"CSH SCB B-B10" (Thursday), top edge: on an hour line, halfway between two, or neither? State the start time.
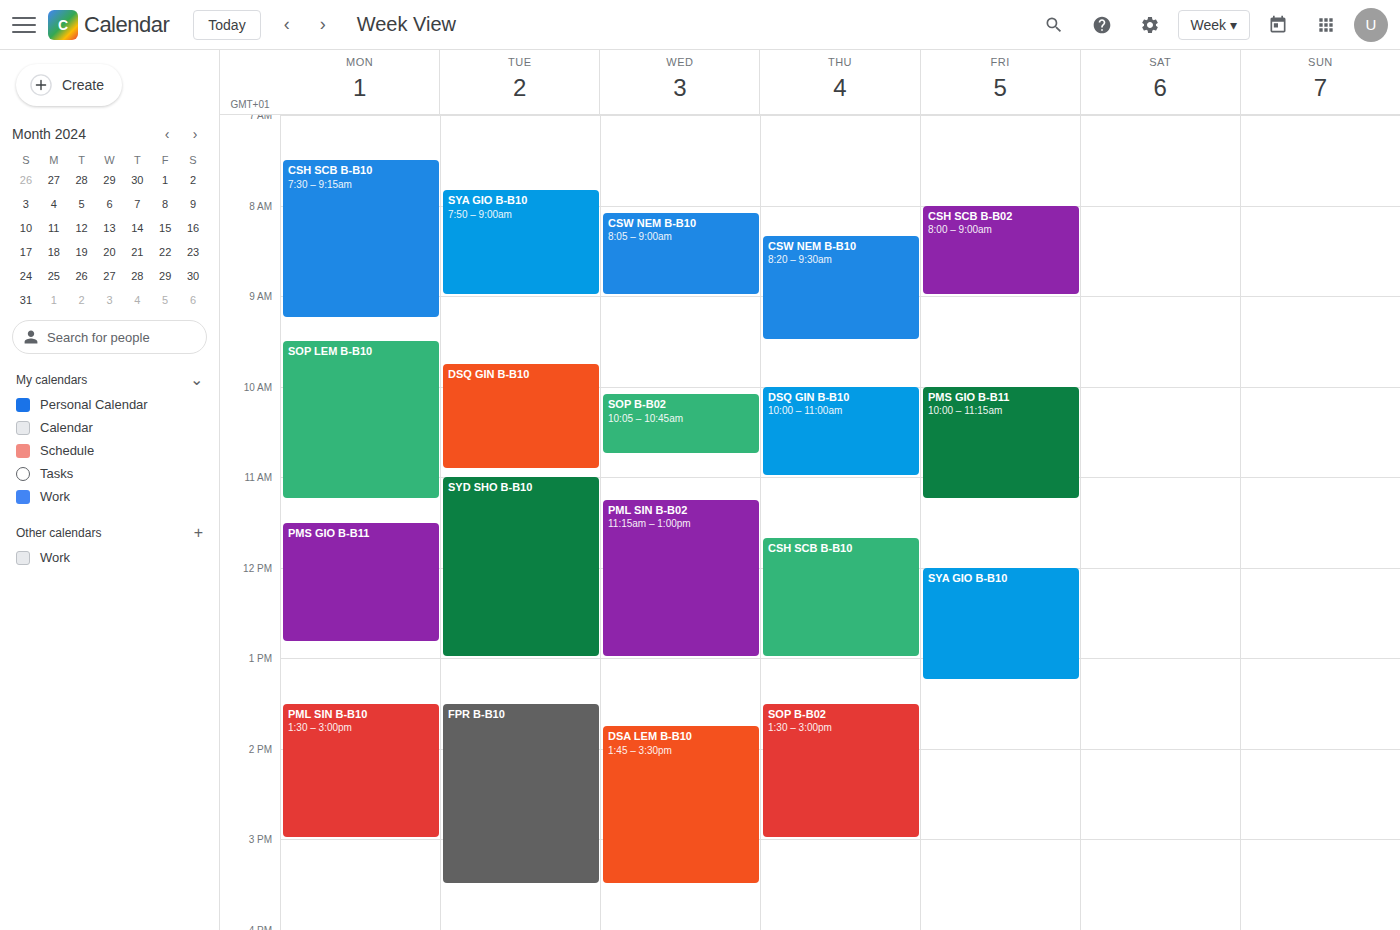
11:40 AM -- neither: 40 minutes below the 11 AM line and 20 minutes above the 12 PM line.